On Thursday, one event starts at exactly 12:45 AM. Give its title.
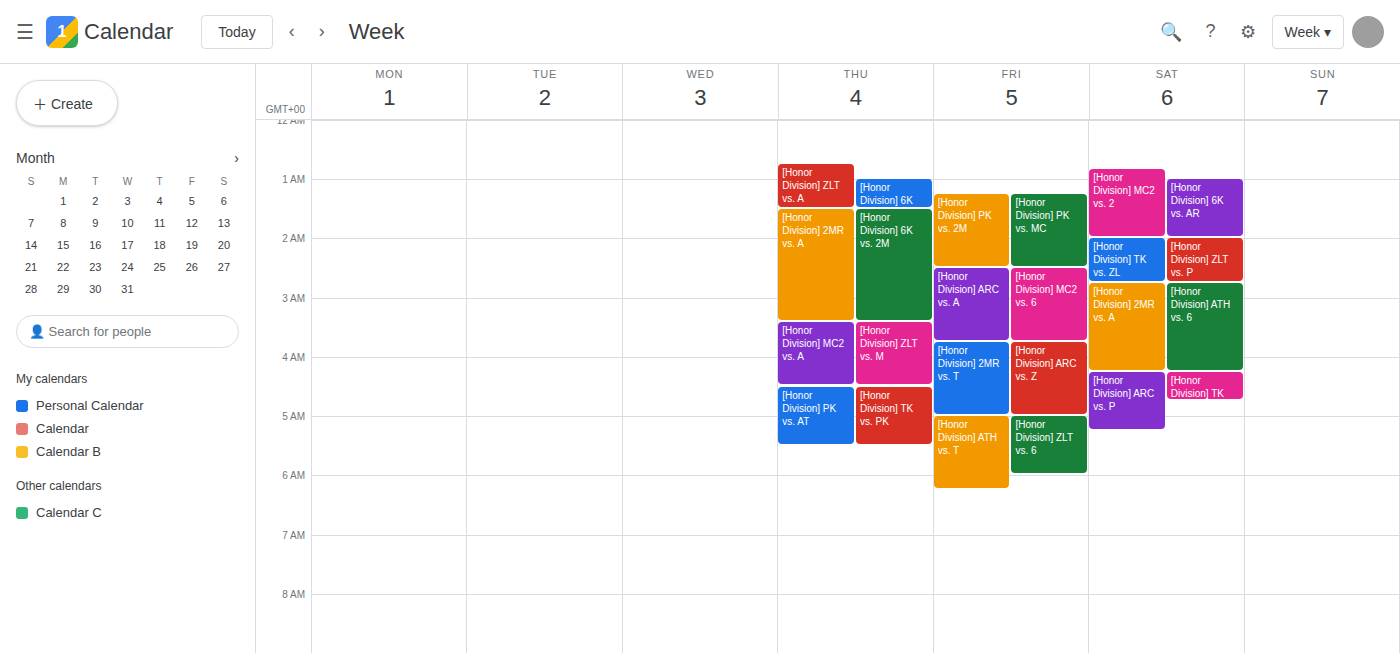
"[Honor Division] ZLT vs. A"